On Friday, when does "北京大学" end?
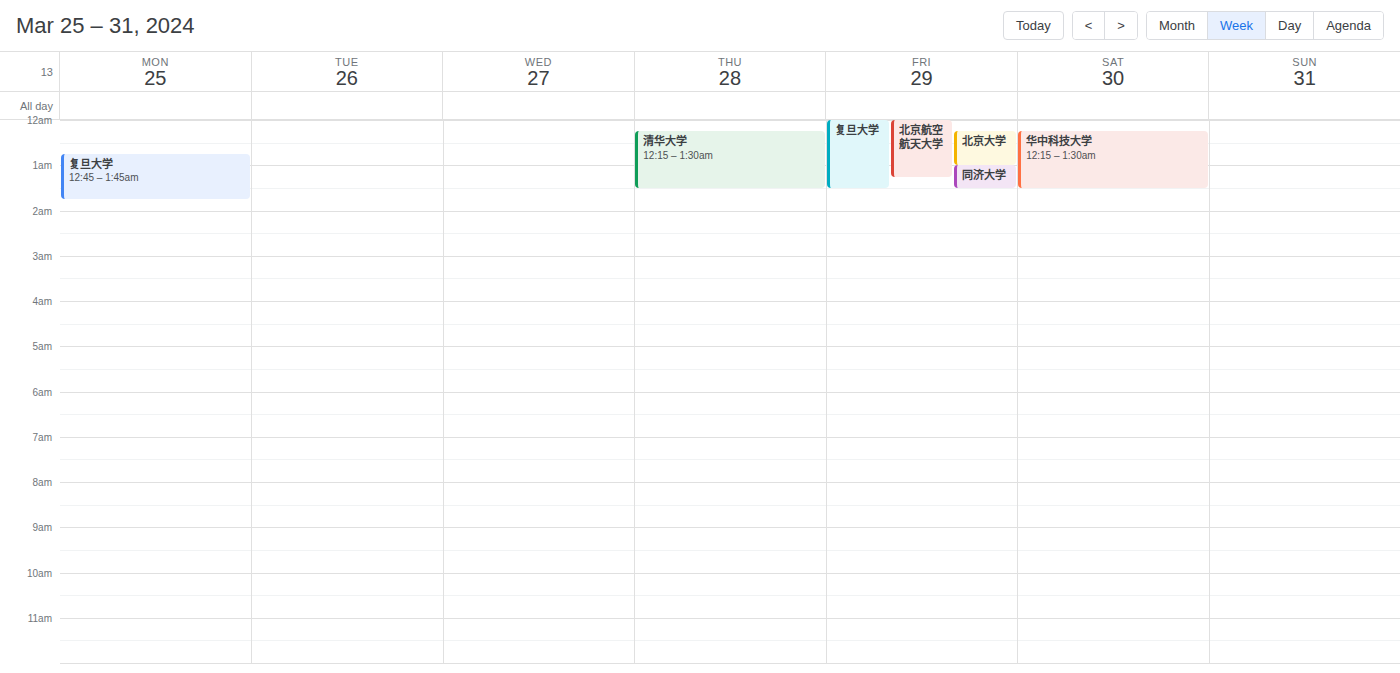
1:00 AM